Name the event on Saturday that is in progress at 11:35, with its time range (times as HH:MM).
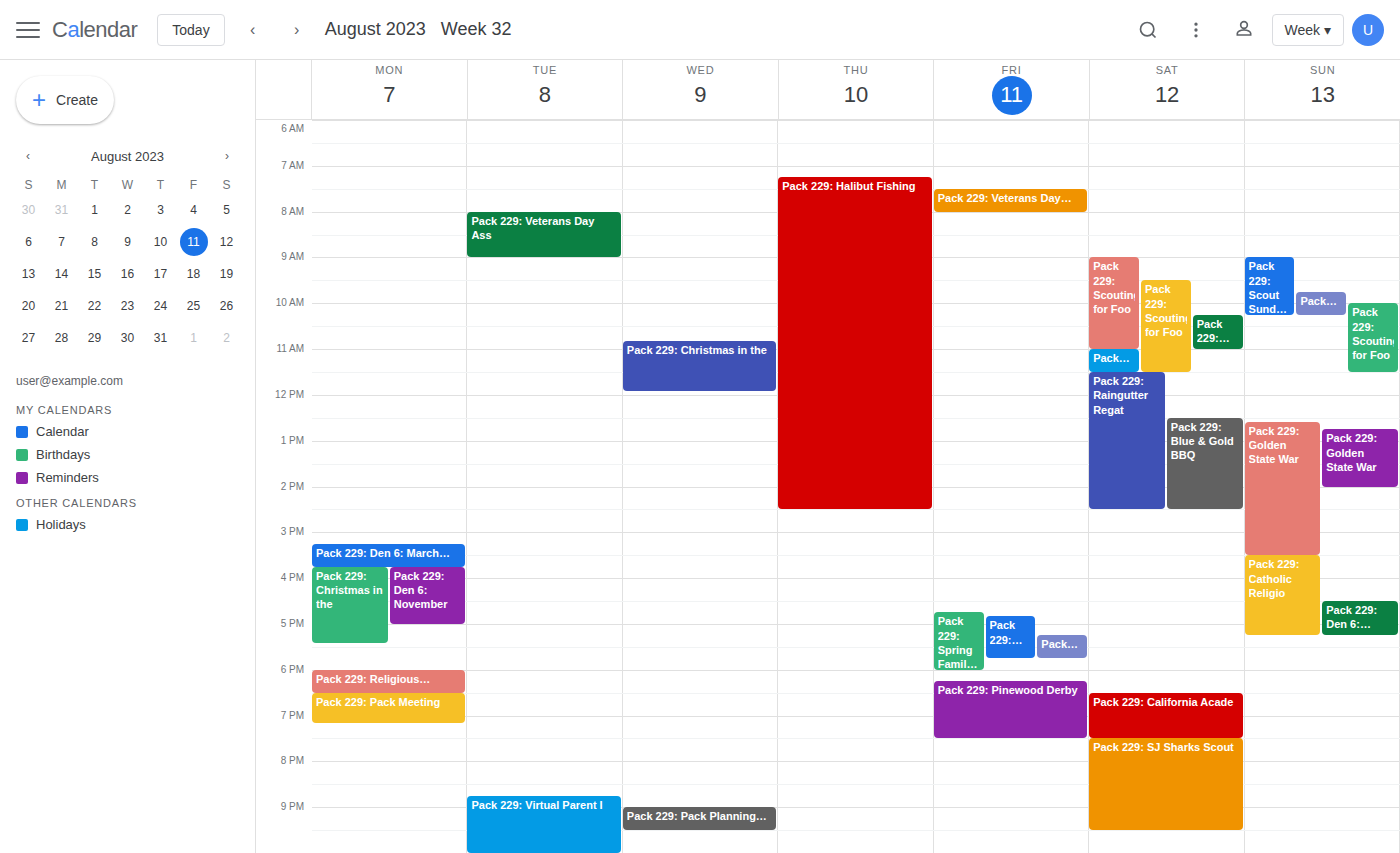
"Pack 229: Raingutter Regat", 11:30 to 14:30